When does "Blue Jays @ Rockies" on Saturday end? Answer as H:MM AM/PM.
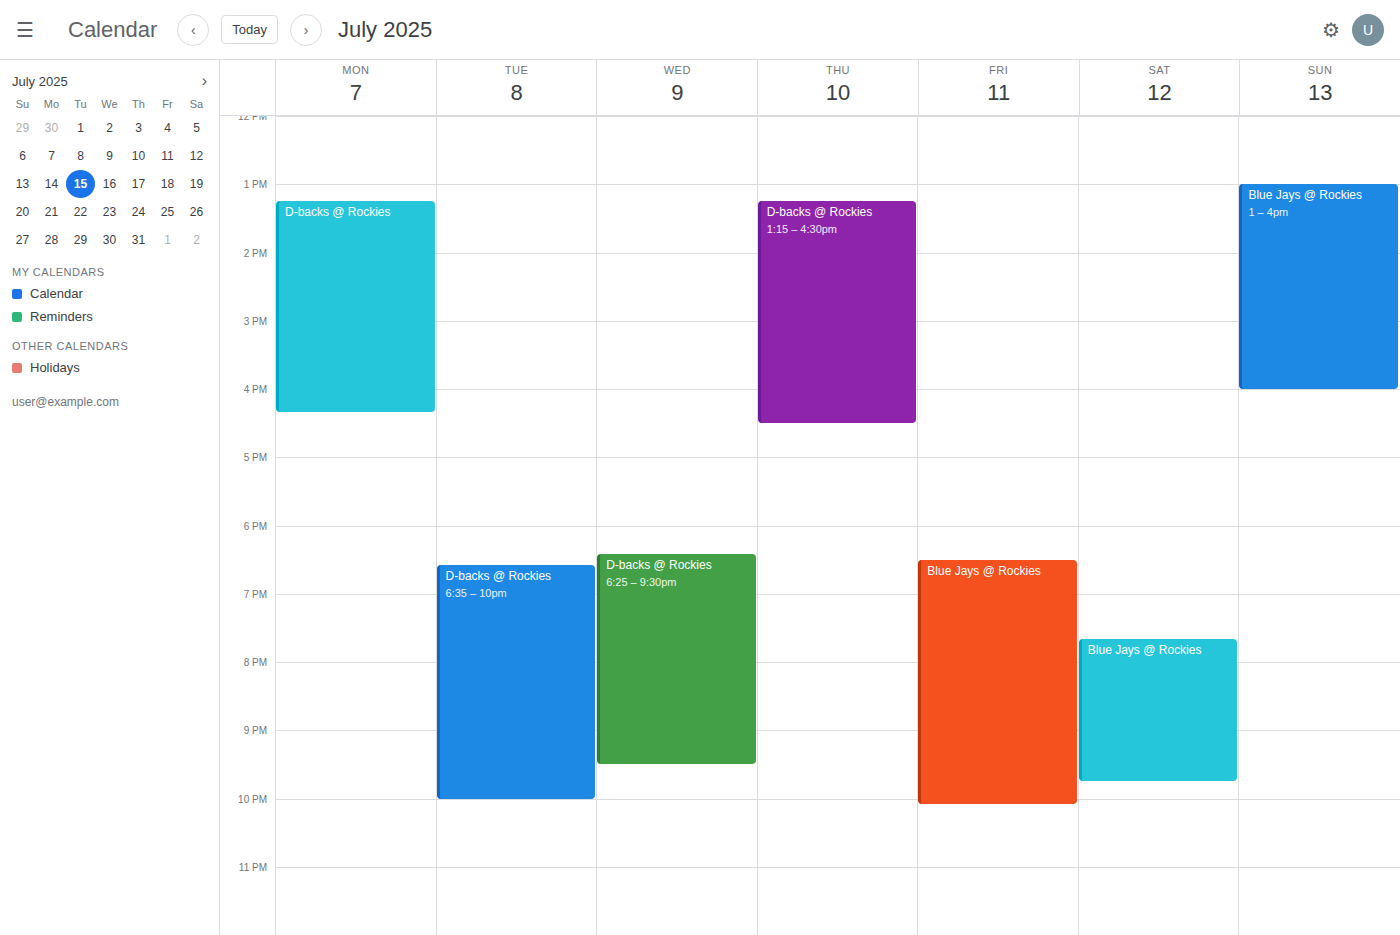
9:45 PM